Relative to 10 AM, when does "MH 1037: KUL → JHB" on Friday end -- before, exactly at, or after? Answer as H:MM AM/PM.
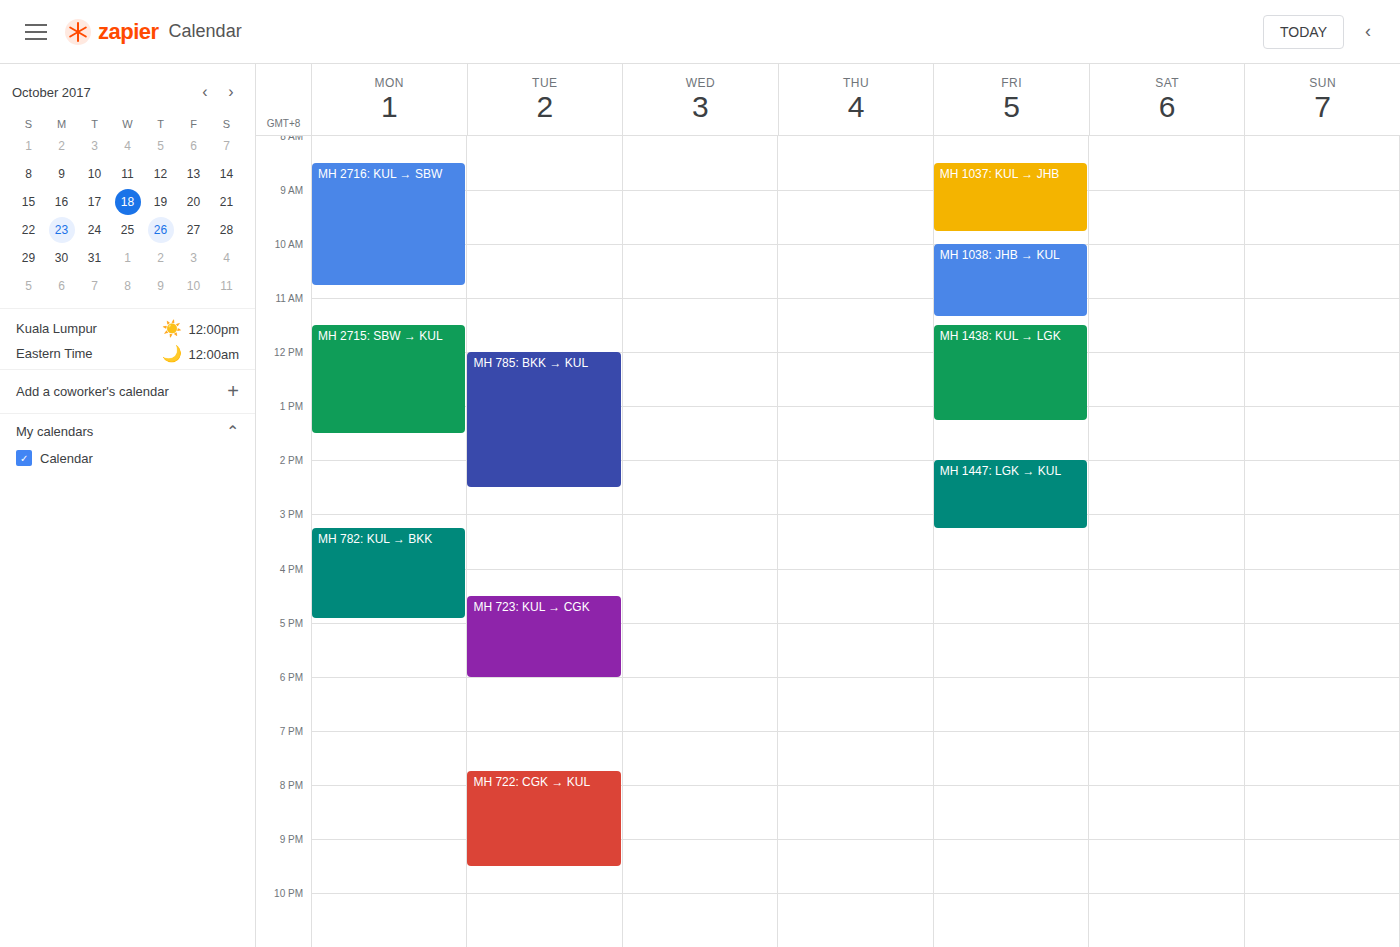
9:45 AM -- before 10 AM, 15 minutes above the 10 AM line.